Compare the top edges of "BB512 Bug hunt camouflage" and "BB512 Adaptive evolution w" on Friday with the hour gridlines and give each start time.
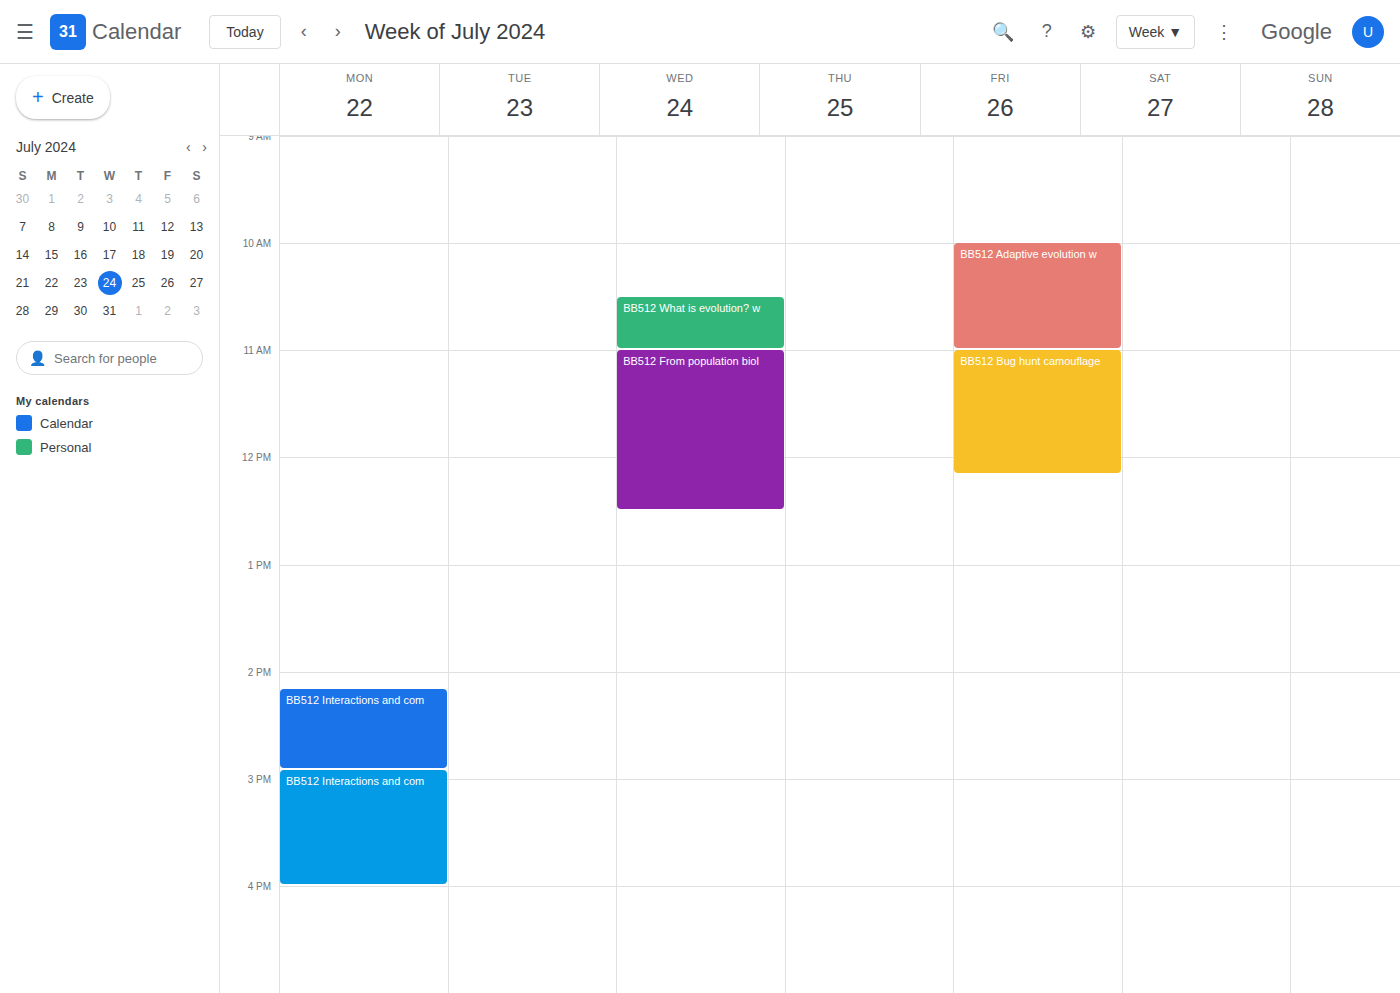
"BB512 Bug hunt camouflage": 11:00, exactly on the 11:00 line. "BB512 Adaptive evolution w": 10:00, exactly on the 10:00 line.